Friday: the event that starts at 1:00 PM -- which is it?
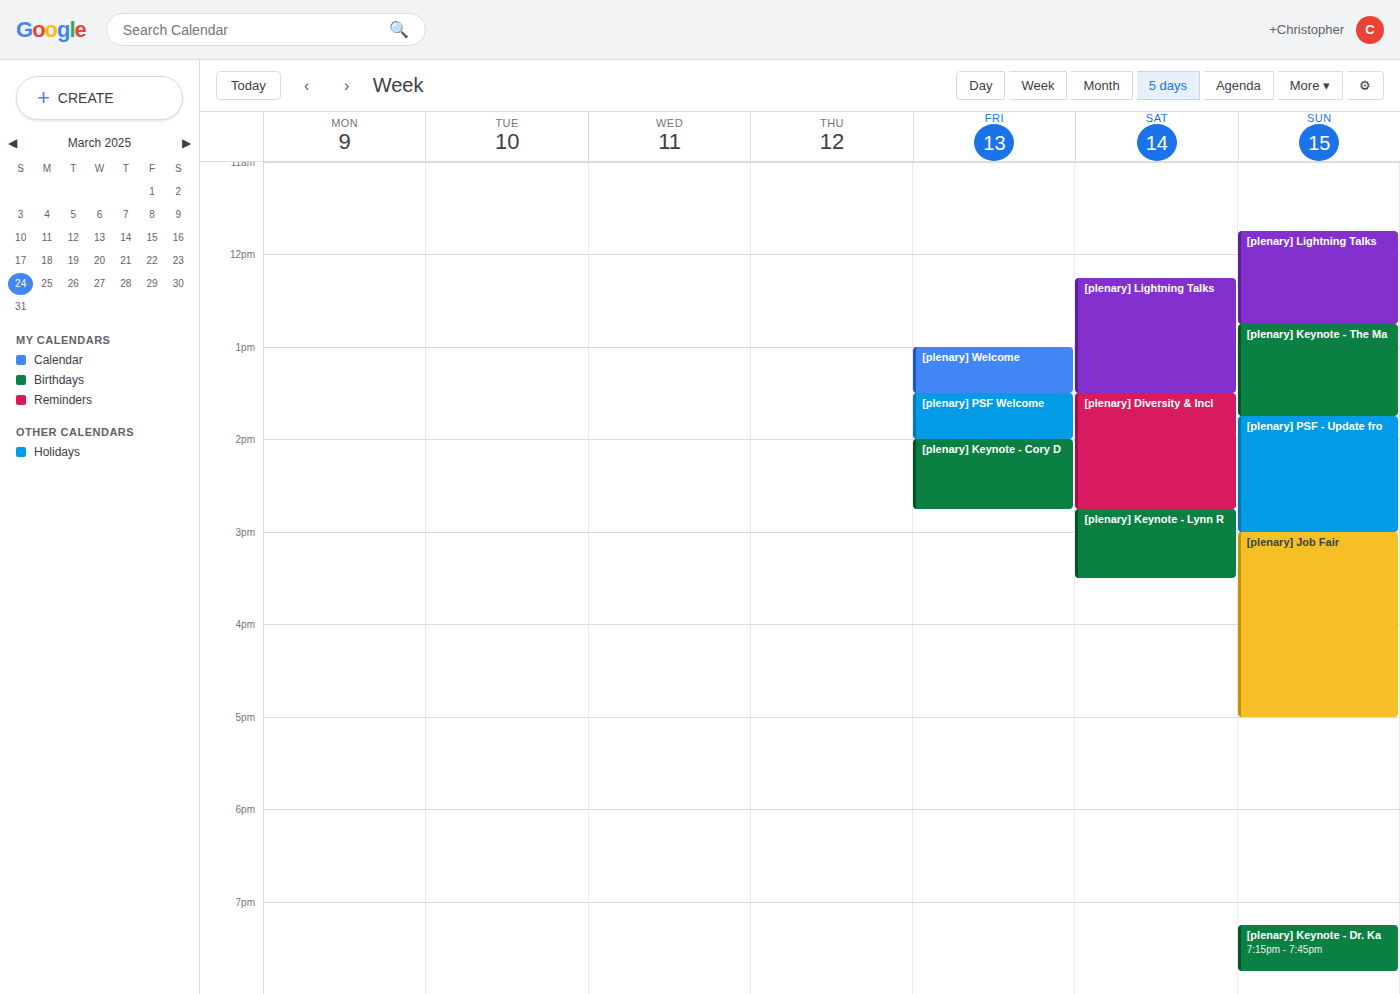
"[plenary] Welcome"